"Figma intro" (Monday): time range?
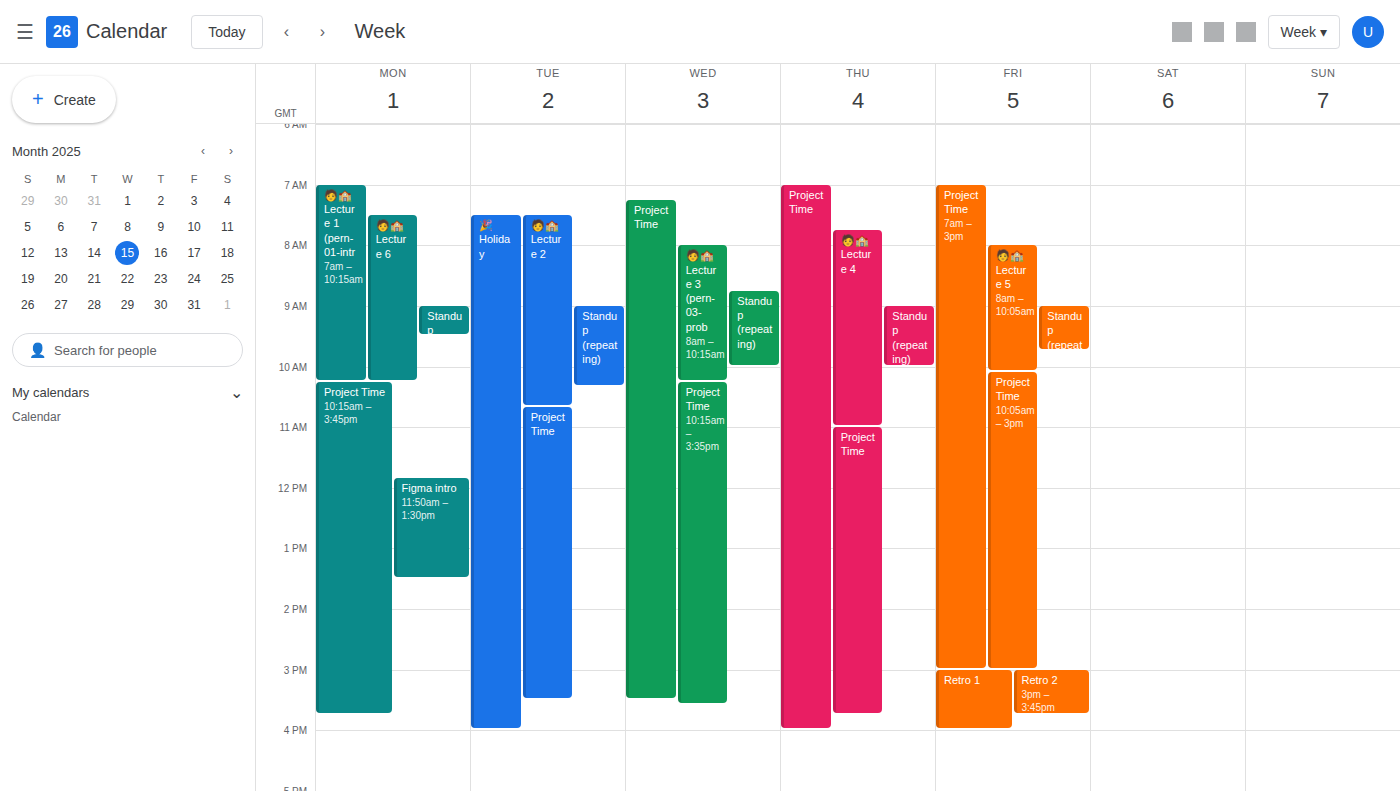
11:50 AM to 1:30 PM